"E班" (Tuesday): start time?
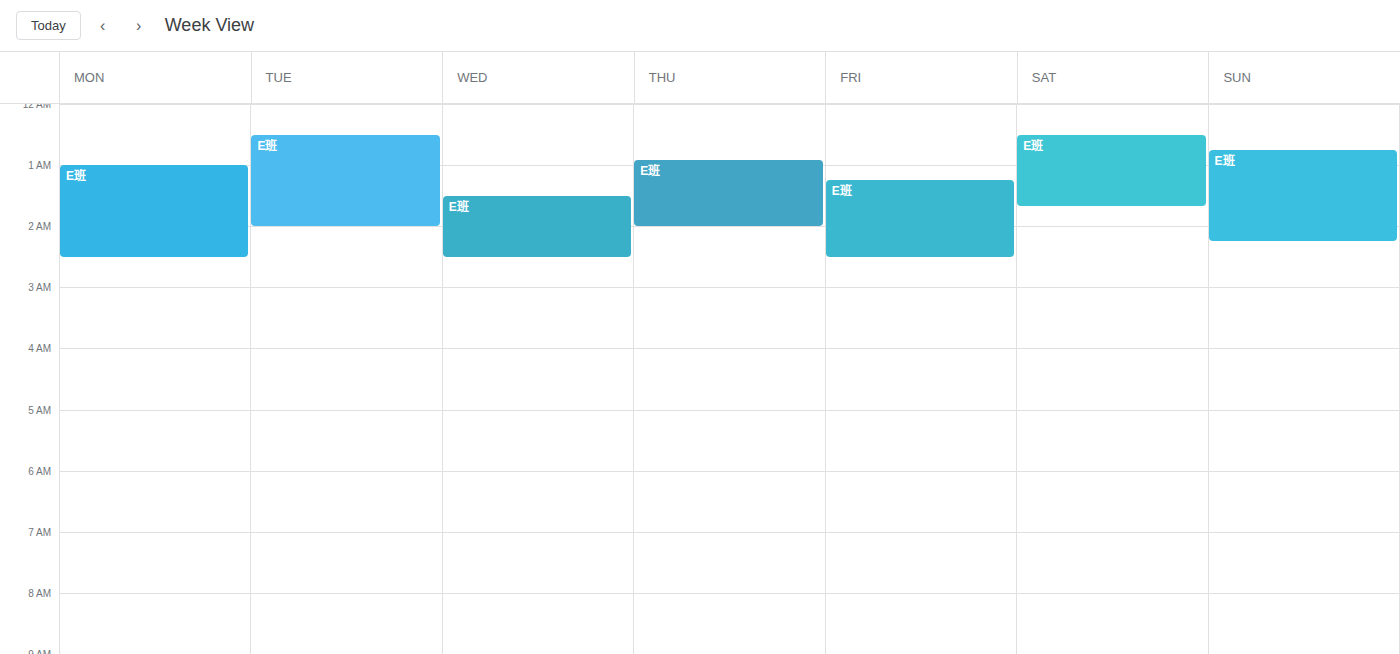
12:30 AM